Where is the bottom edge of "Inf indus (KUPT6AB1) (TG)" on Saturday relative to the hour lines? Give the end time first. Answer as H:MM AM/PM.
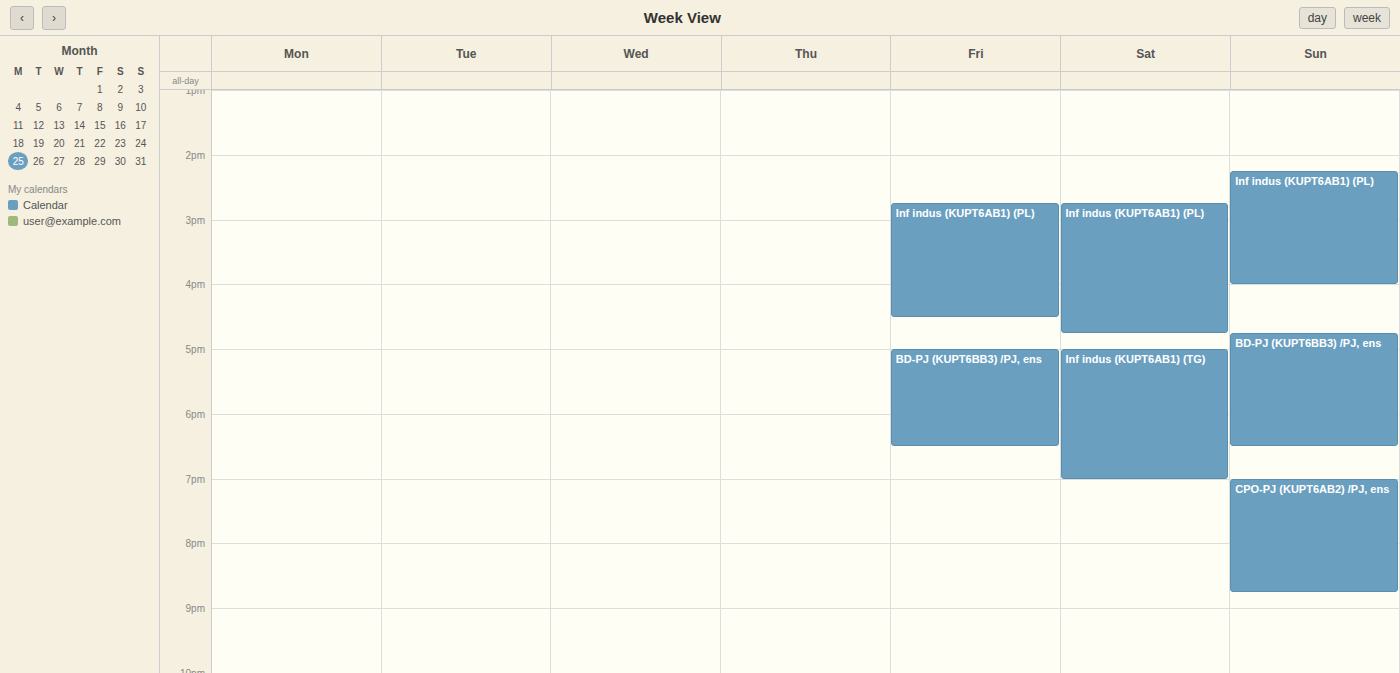
7:00 PM -- exactly on the 7 PM line.